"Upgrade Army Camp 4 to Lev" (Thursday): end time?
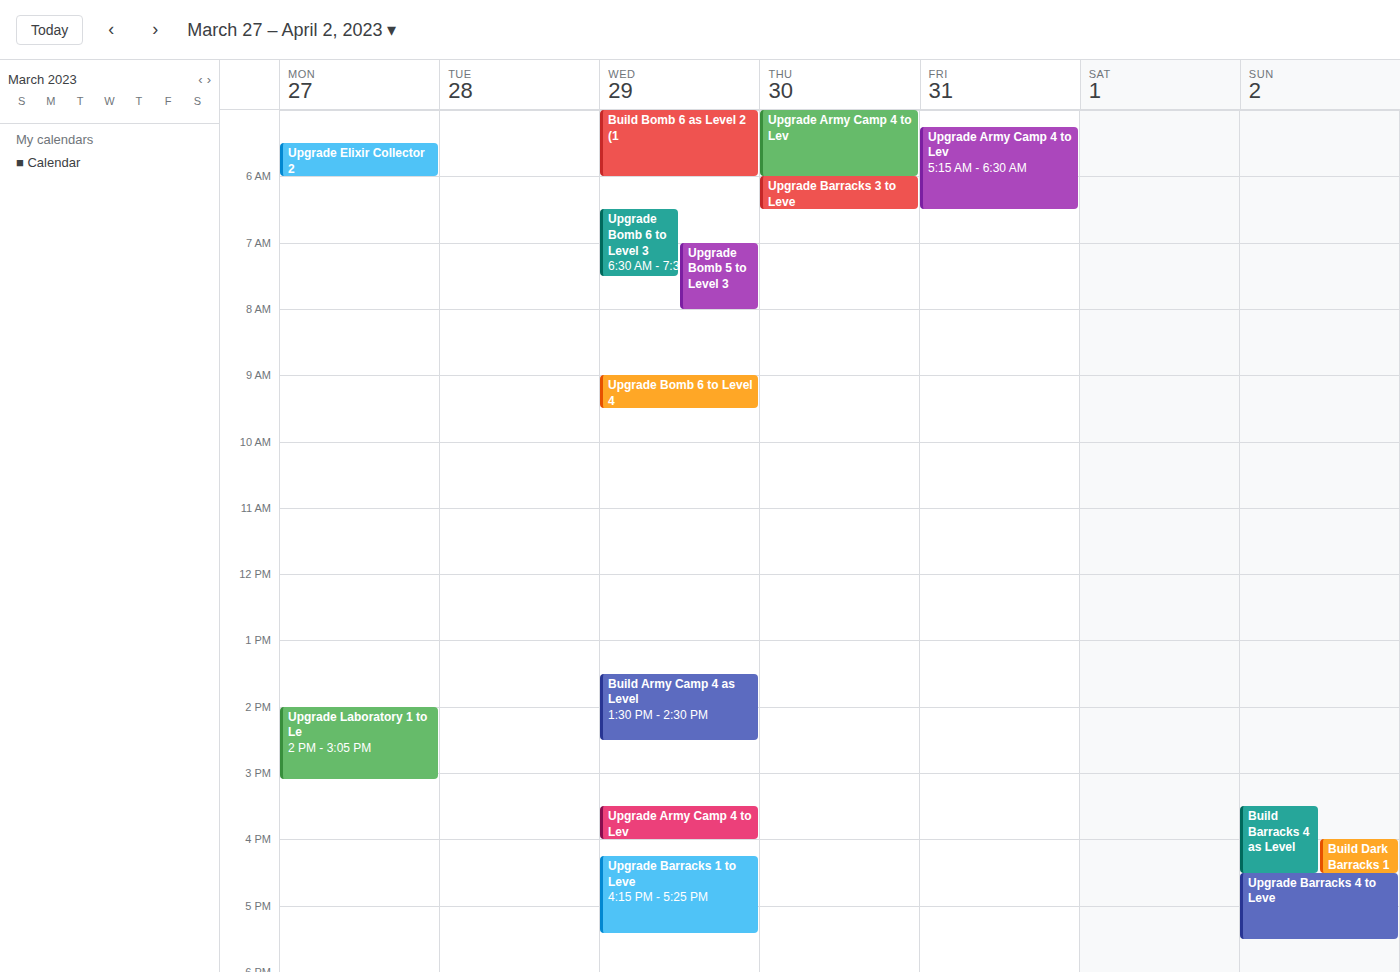
06:00